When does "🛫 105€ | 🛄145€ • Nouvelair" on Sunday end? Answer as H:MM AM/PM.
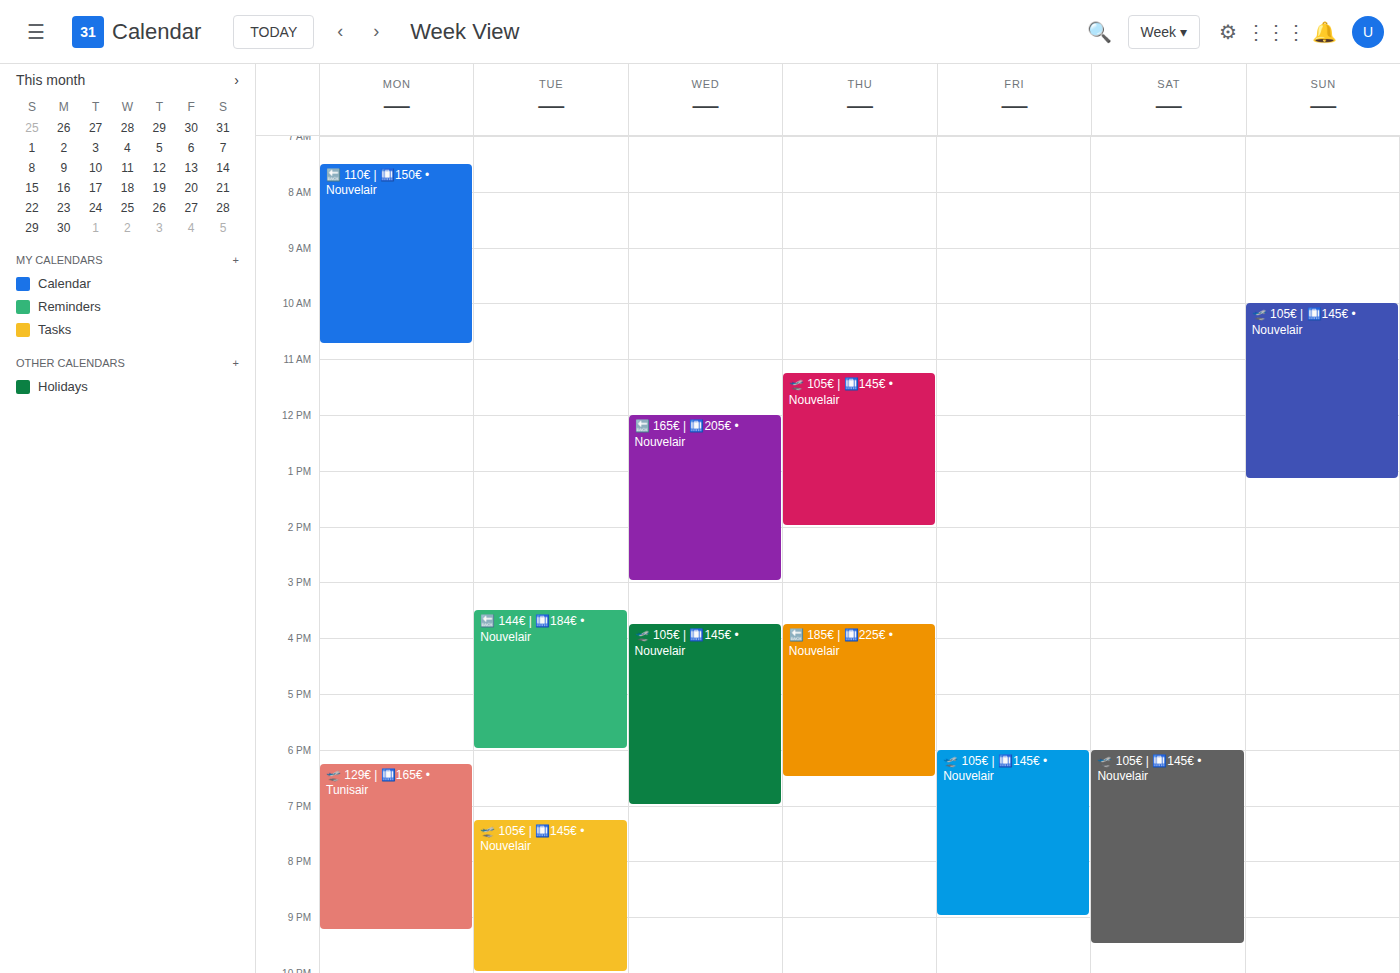
1:10 PM